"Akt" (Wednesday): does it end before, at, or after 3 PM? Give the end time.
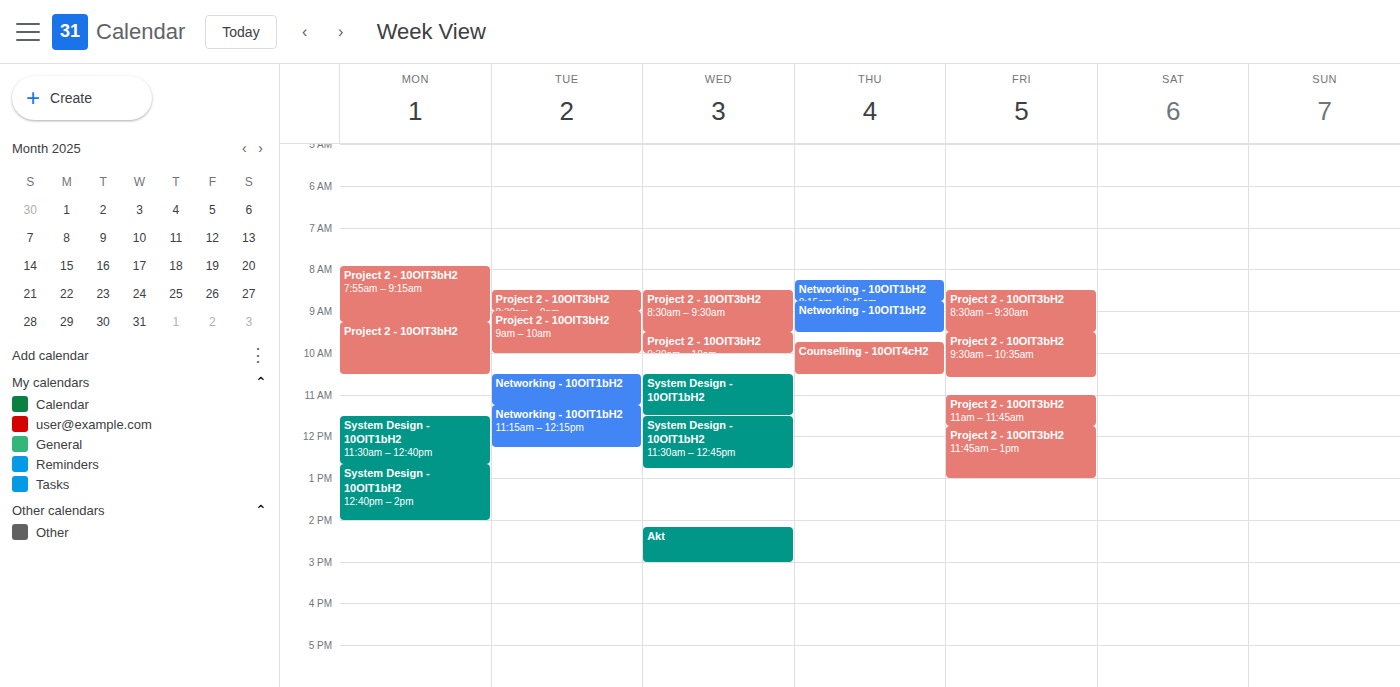
3:00 PM -- exactly at 3 PM, on the 3 PM line.